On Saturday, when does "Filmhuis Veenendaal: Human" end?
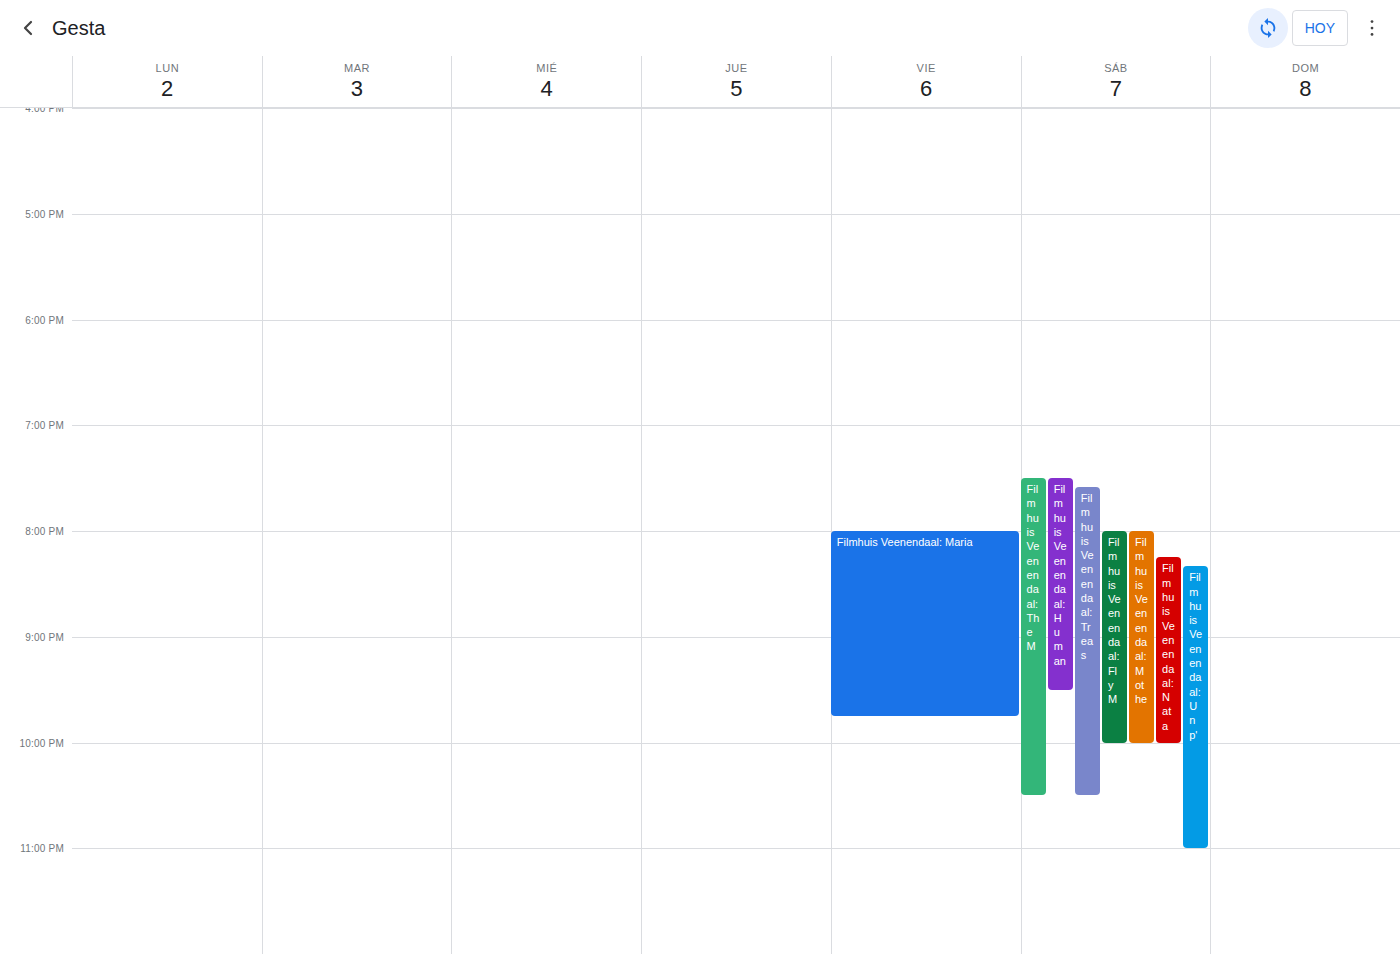
9:30 PM